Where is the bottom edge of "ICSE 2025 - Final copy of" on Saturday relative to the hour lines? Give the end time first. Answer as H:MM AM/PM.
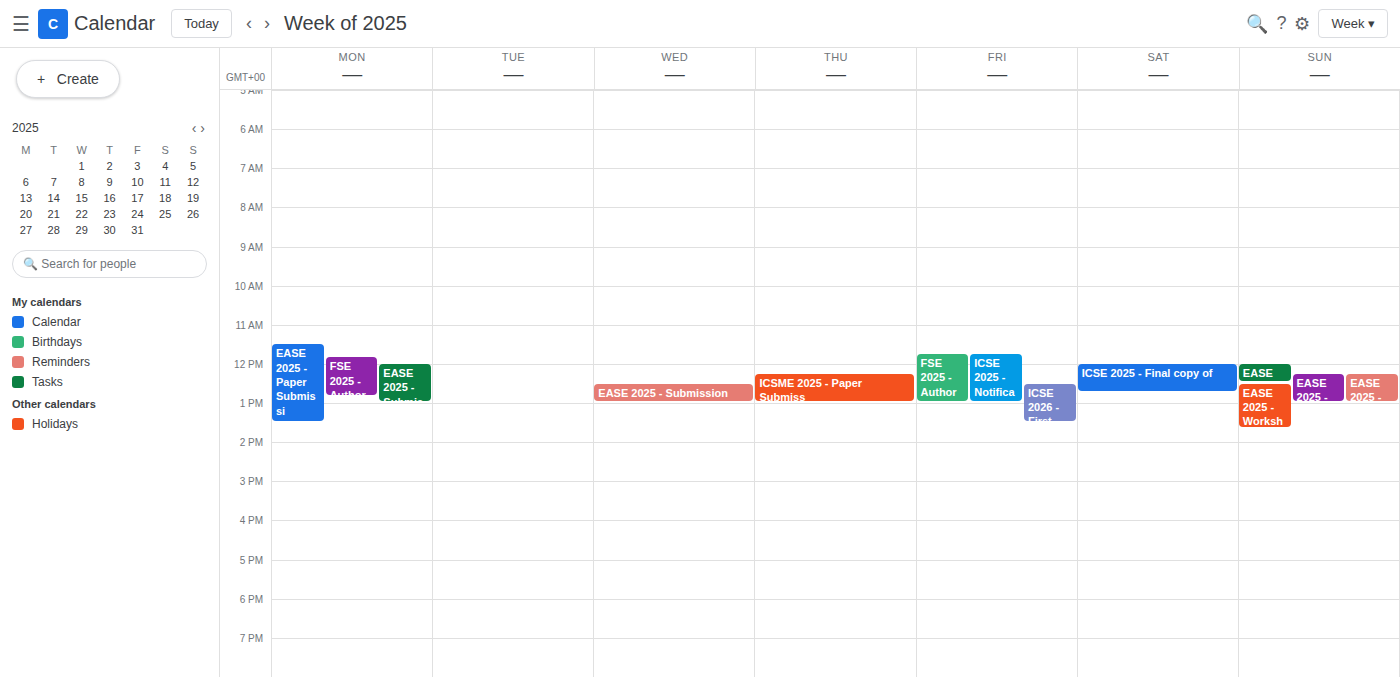
12:45 PM -- neither: three quarters of the way from the 12 PM line to the 1 PM line.